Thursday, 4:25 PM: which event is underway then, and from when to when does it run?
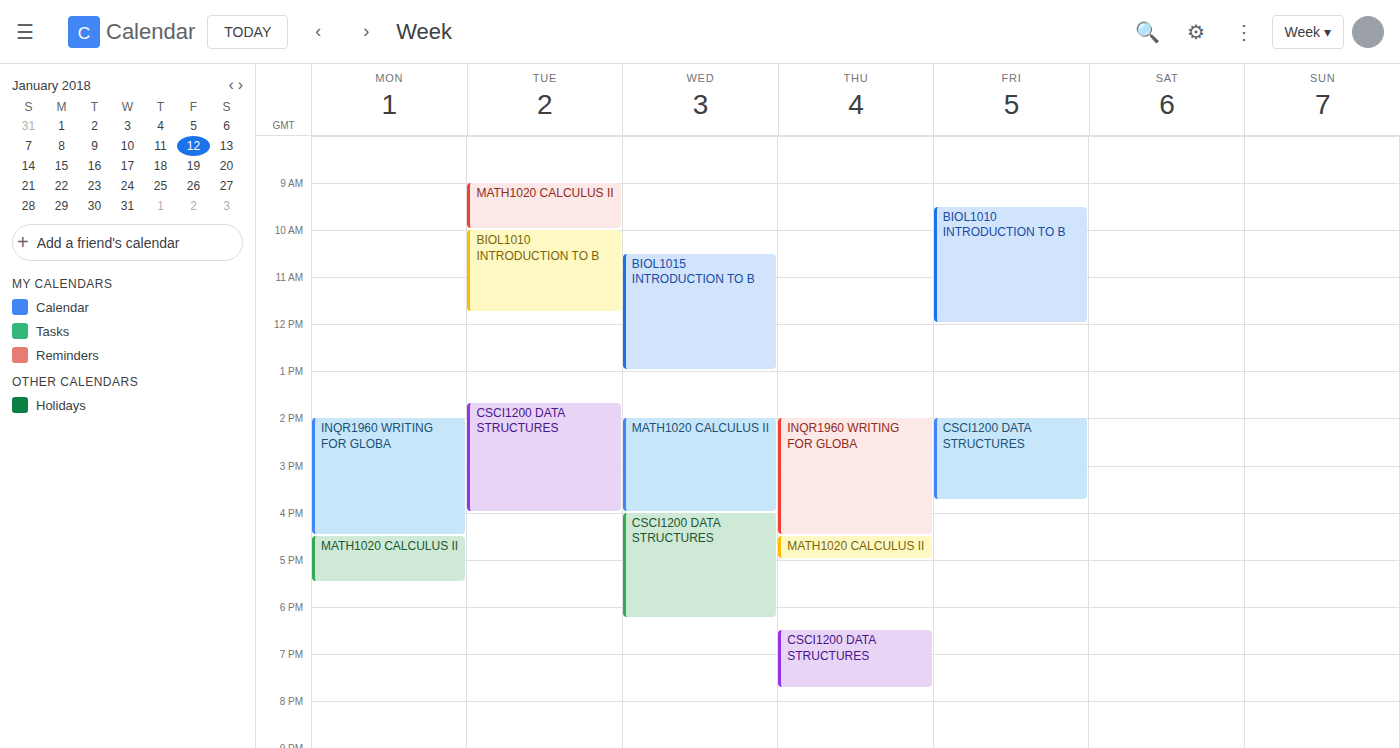
"INQR1960 WRITING FOR GLOBA", 2:00 PM to 4:30 PM